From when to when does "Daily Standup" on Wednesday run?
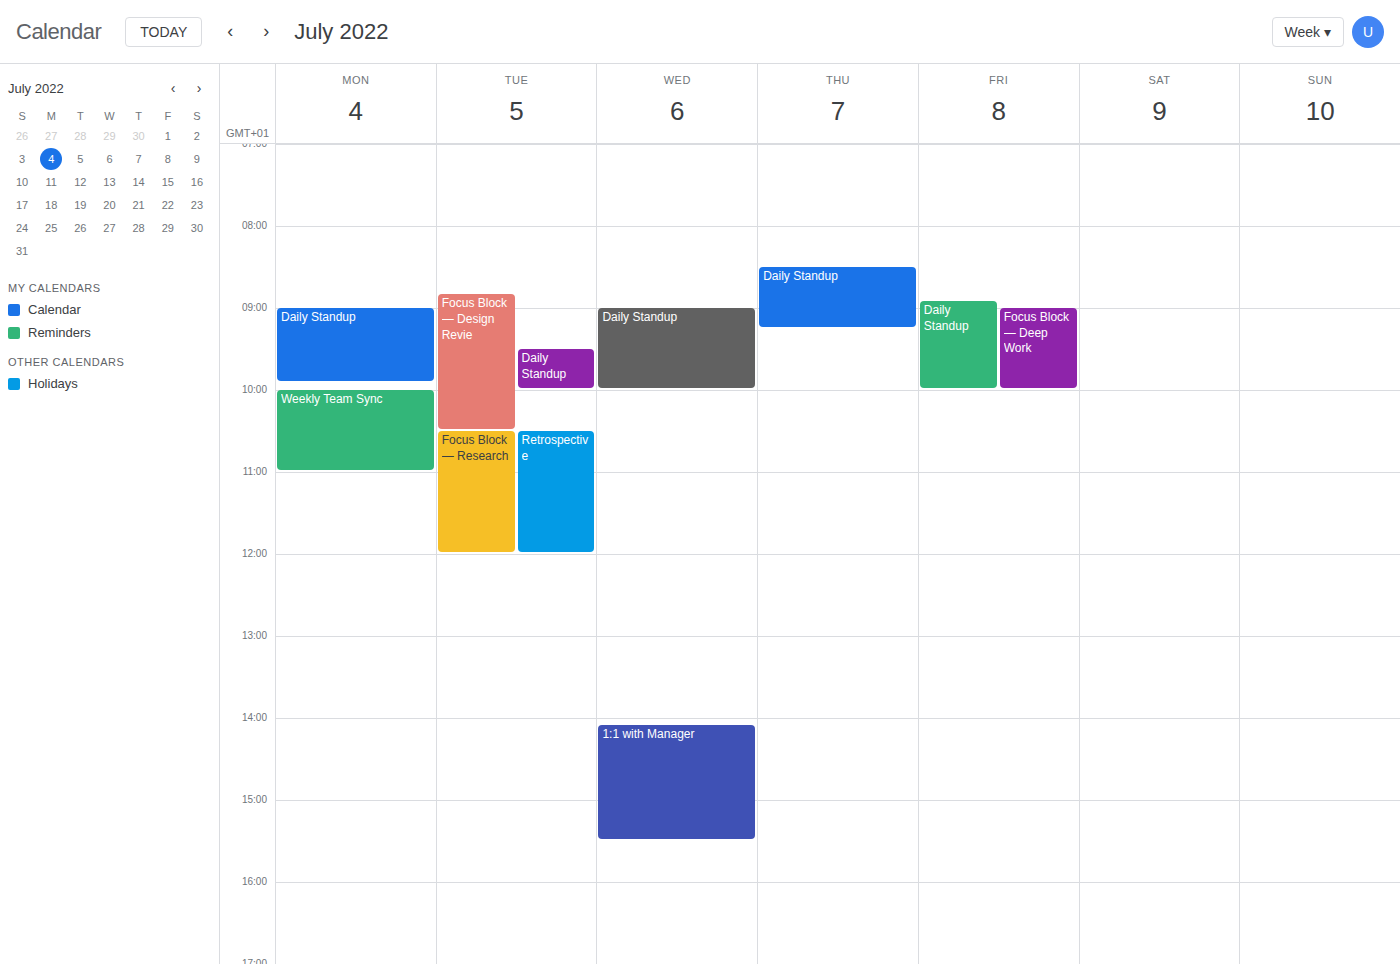
09:00 to 10:00